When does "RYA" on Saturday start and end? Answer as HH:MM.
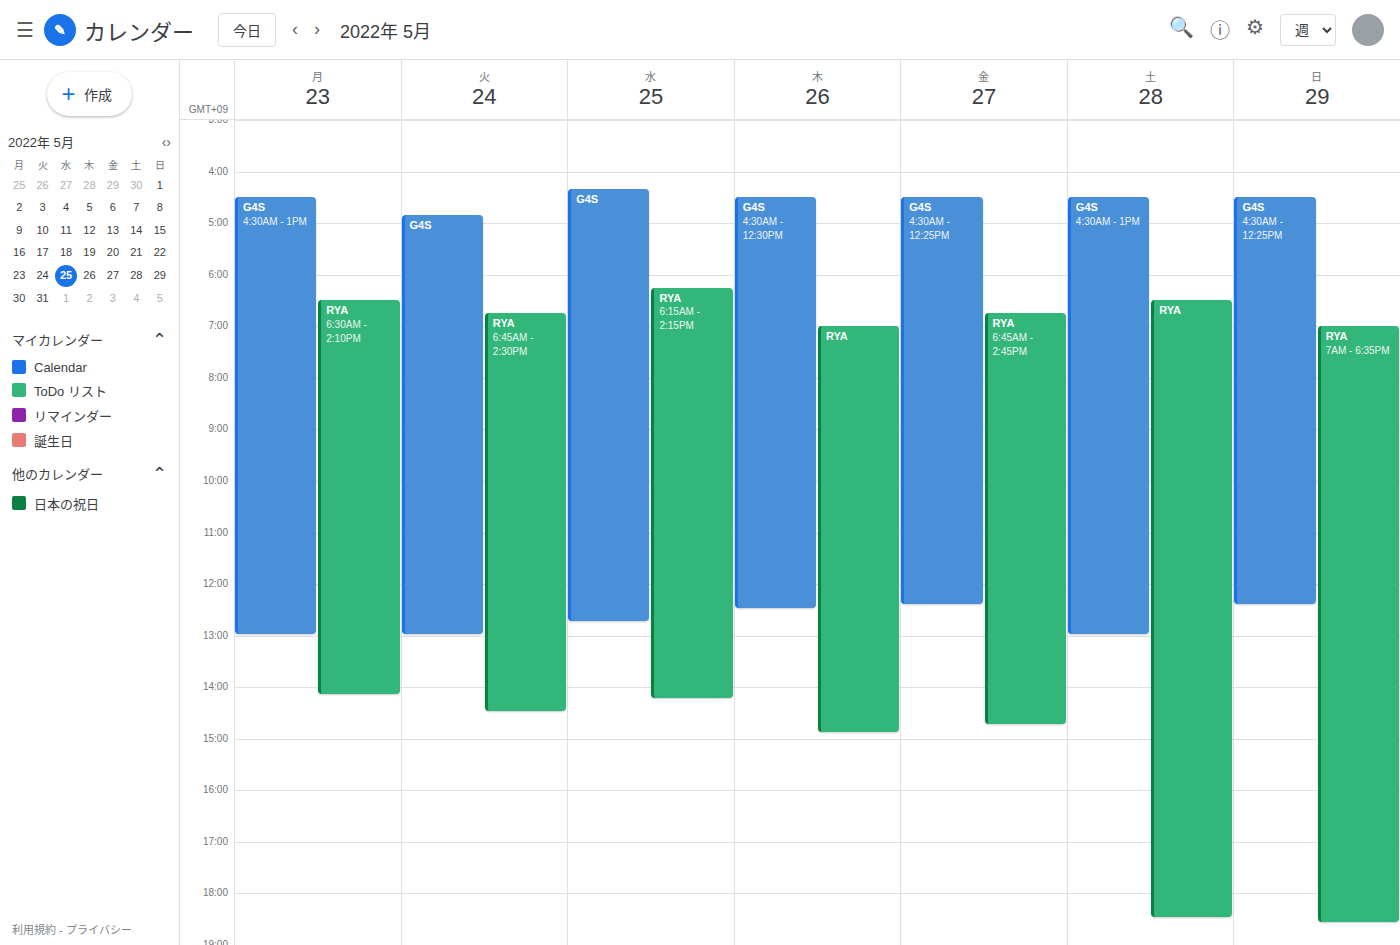
06:30 to 18:30